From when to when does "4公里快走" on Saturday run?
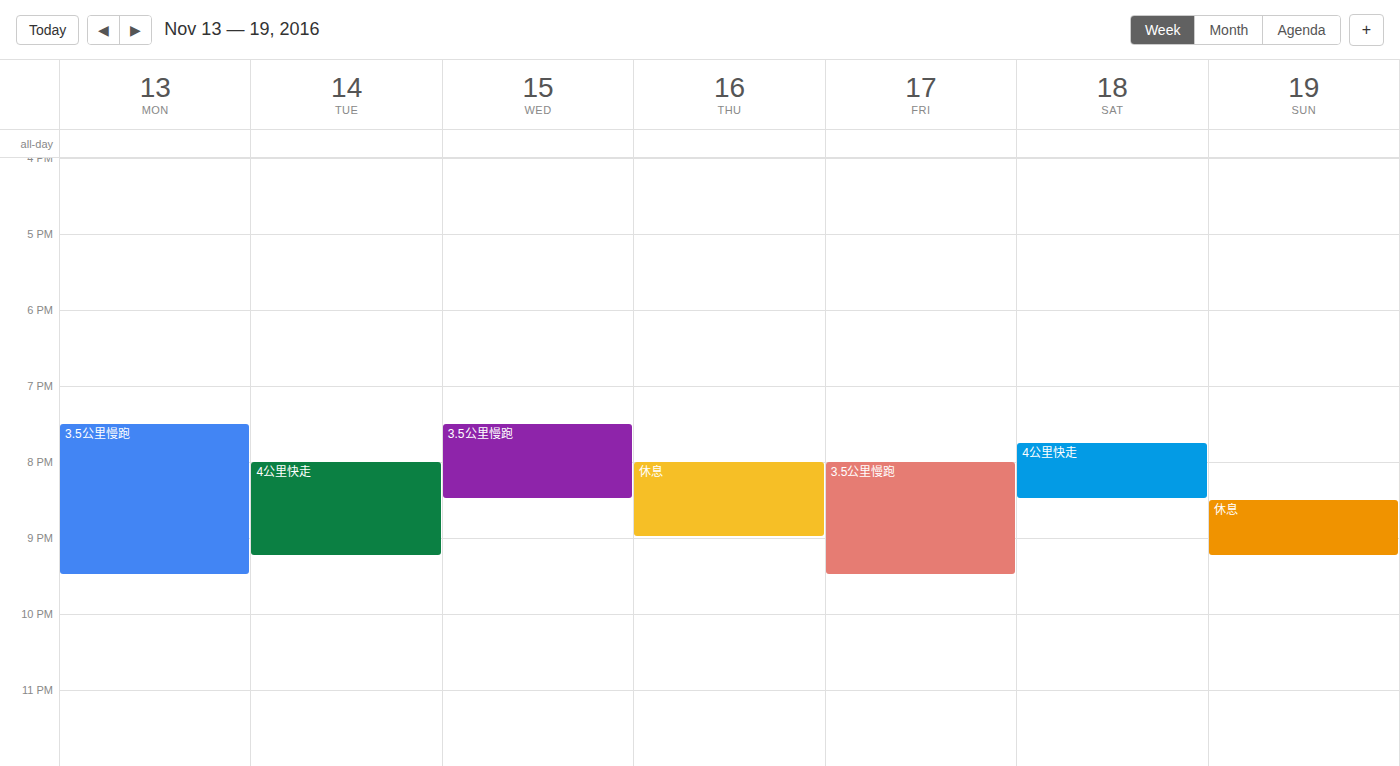
7:45 PM to 8:30 PM